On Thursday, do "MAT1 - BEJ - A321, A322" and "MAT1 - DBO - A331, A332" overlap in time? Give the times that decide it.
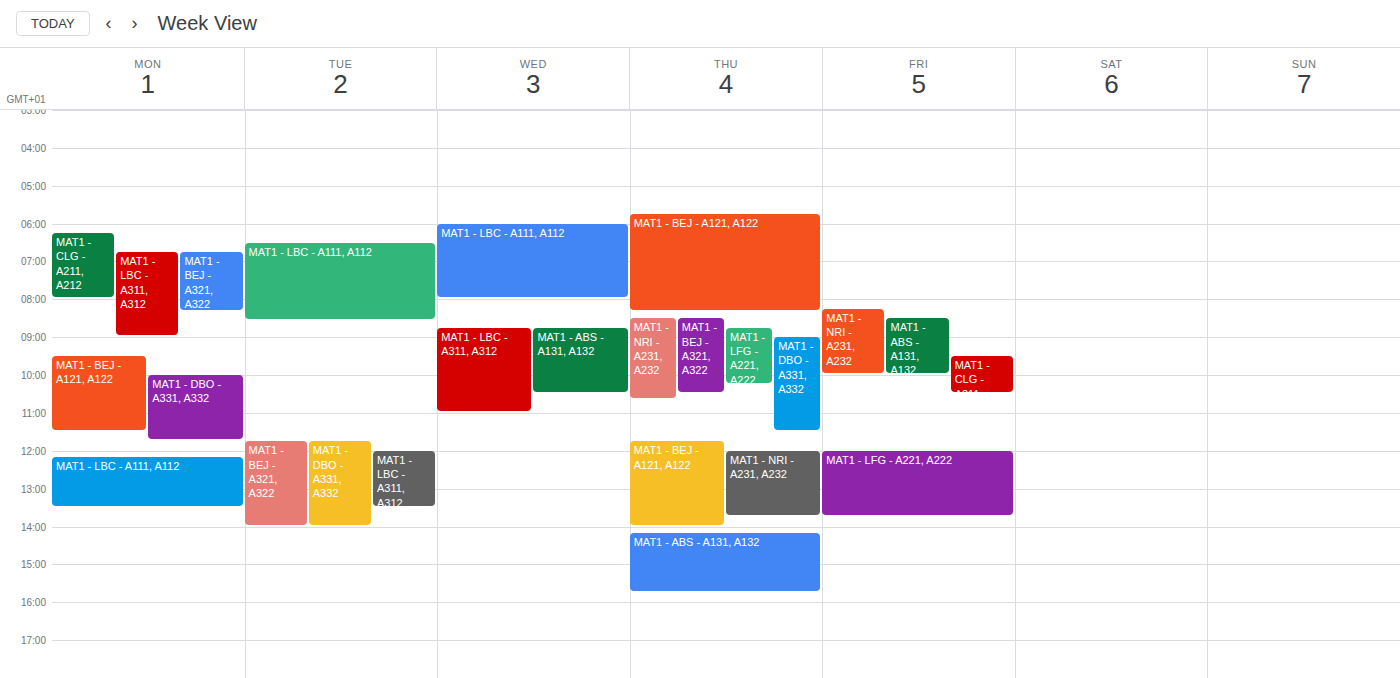
"MAT1 - DBO - A331, A332" starts at 9:00 AM, before "MAT1 - BEJ - A321, A322" ends at 10:30 AM -- they overlap.